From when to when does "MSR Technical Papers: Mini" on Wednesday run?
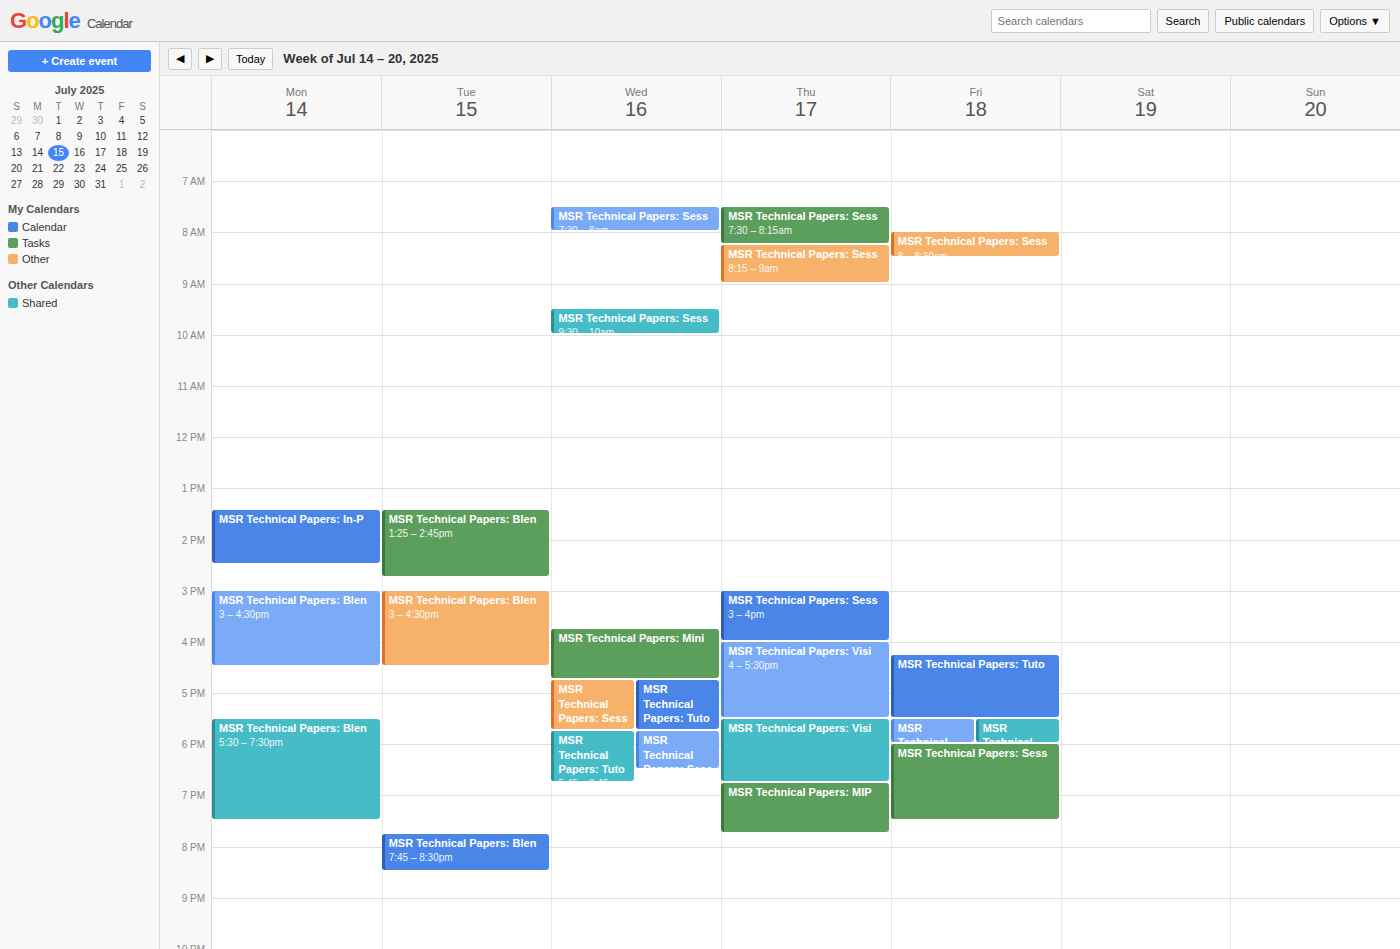
3:45 PM to 4:45 PM